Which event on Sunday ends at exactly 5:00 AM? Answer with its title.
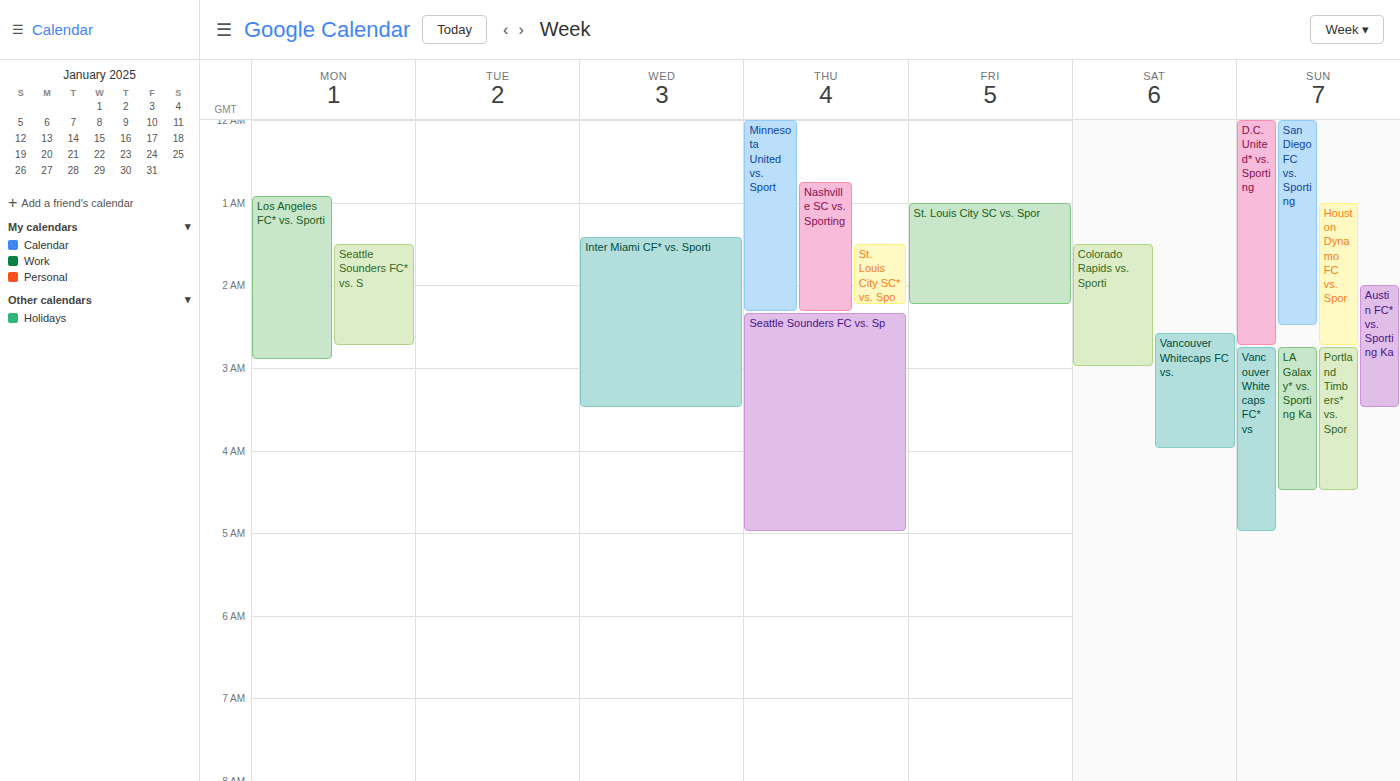
"Vancouver Whitecaps FC* vs"